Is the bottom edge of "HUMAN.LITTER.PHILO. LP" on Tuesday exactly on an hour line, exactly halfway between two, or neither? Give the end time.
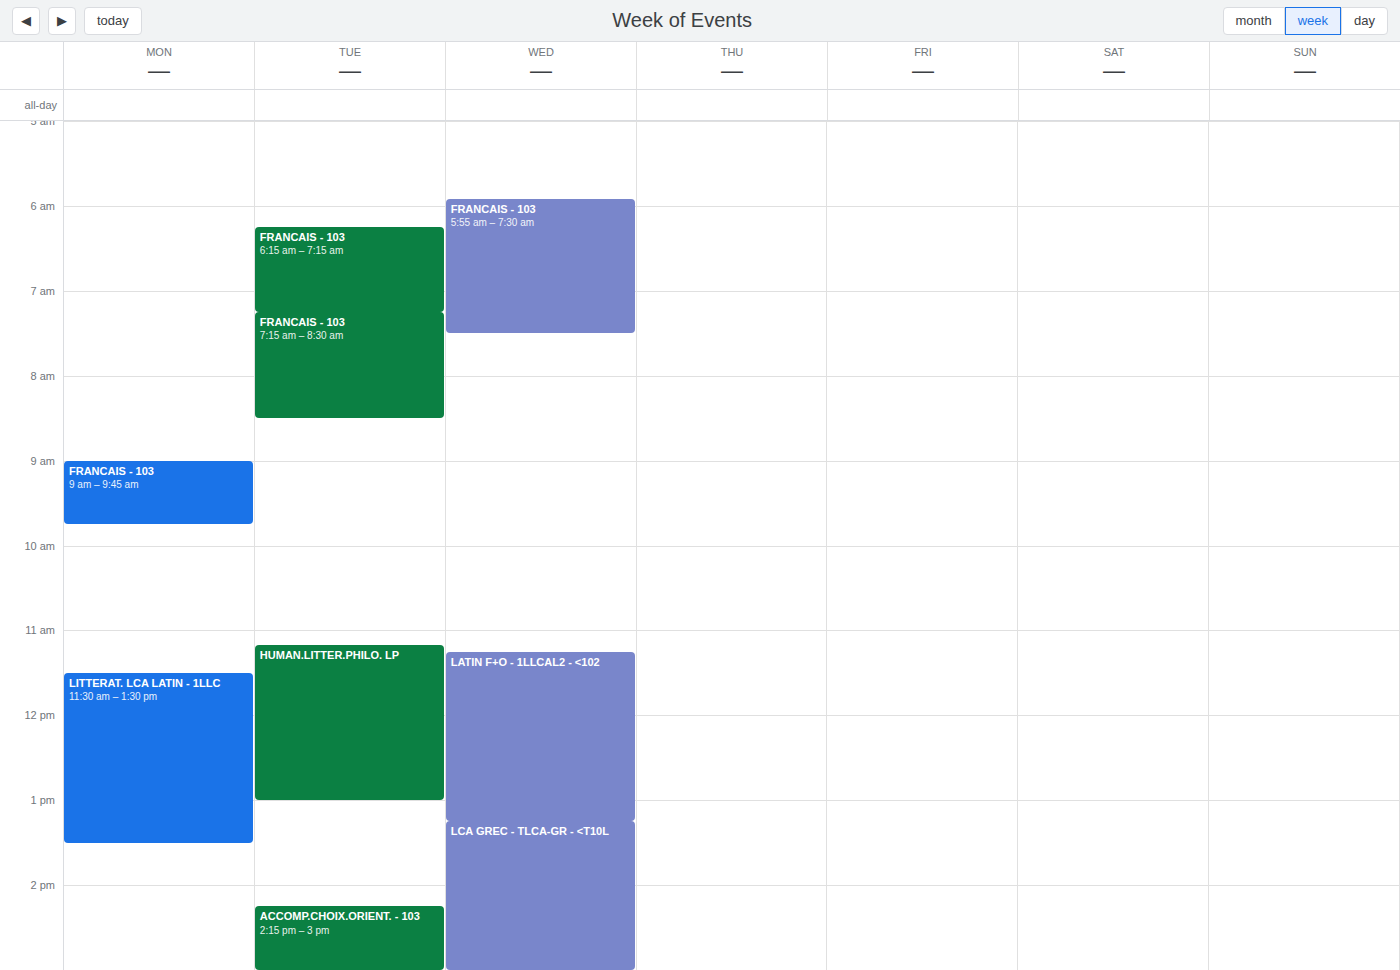
13:00 -- exactly on the 13:00 line.